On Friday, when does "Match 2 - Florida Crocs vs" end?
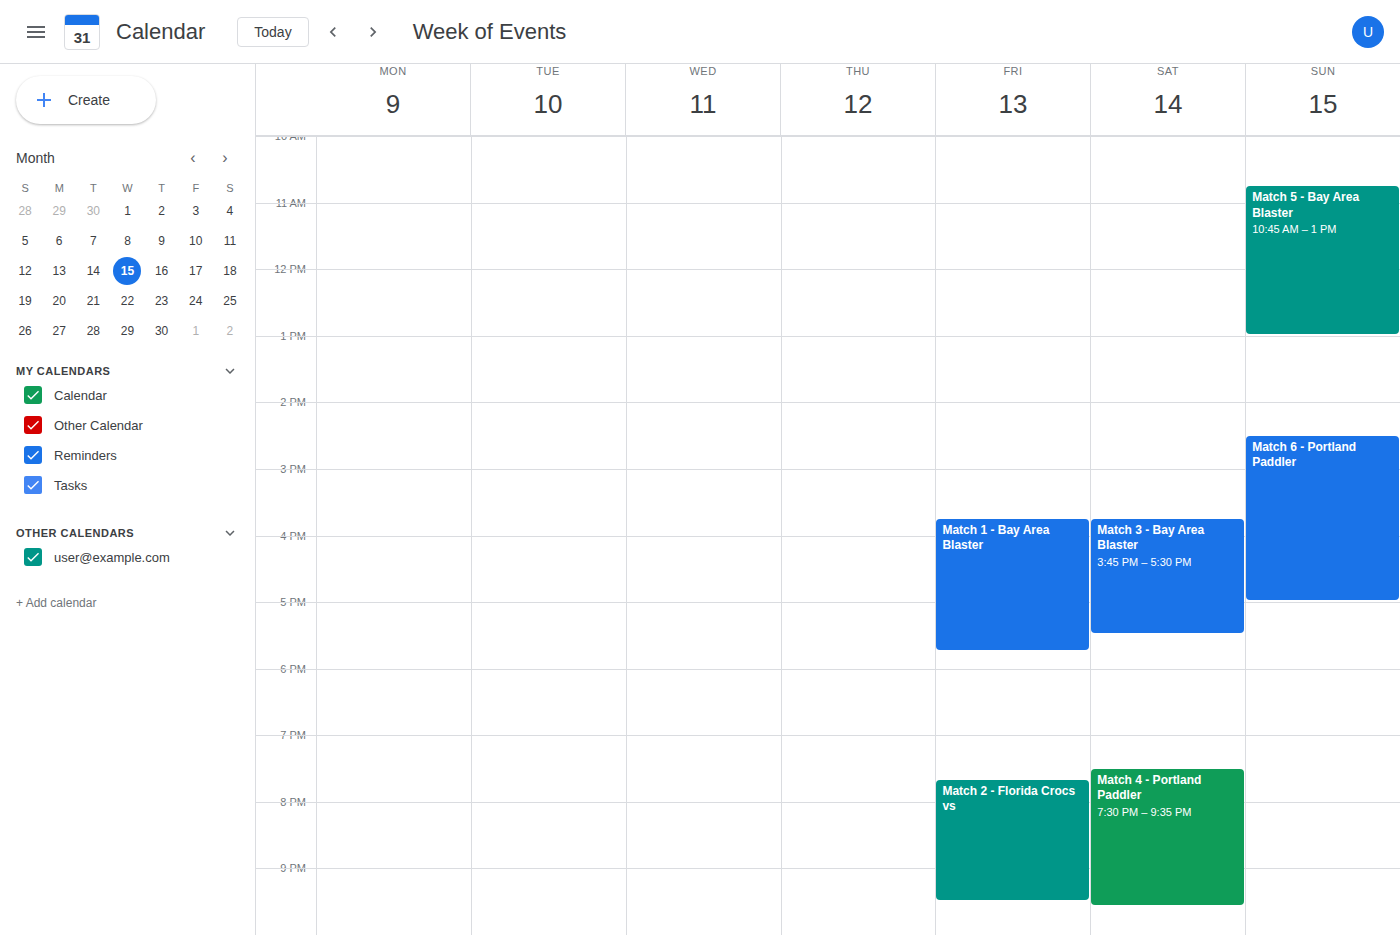
9:30 PM